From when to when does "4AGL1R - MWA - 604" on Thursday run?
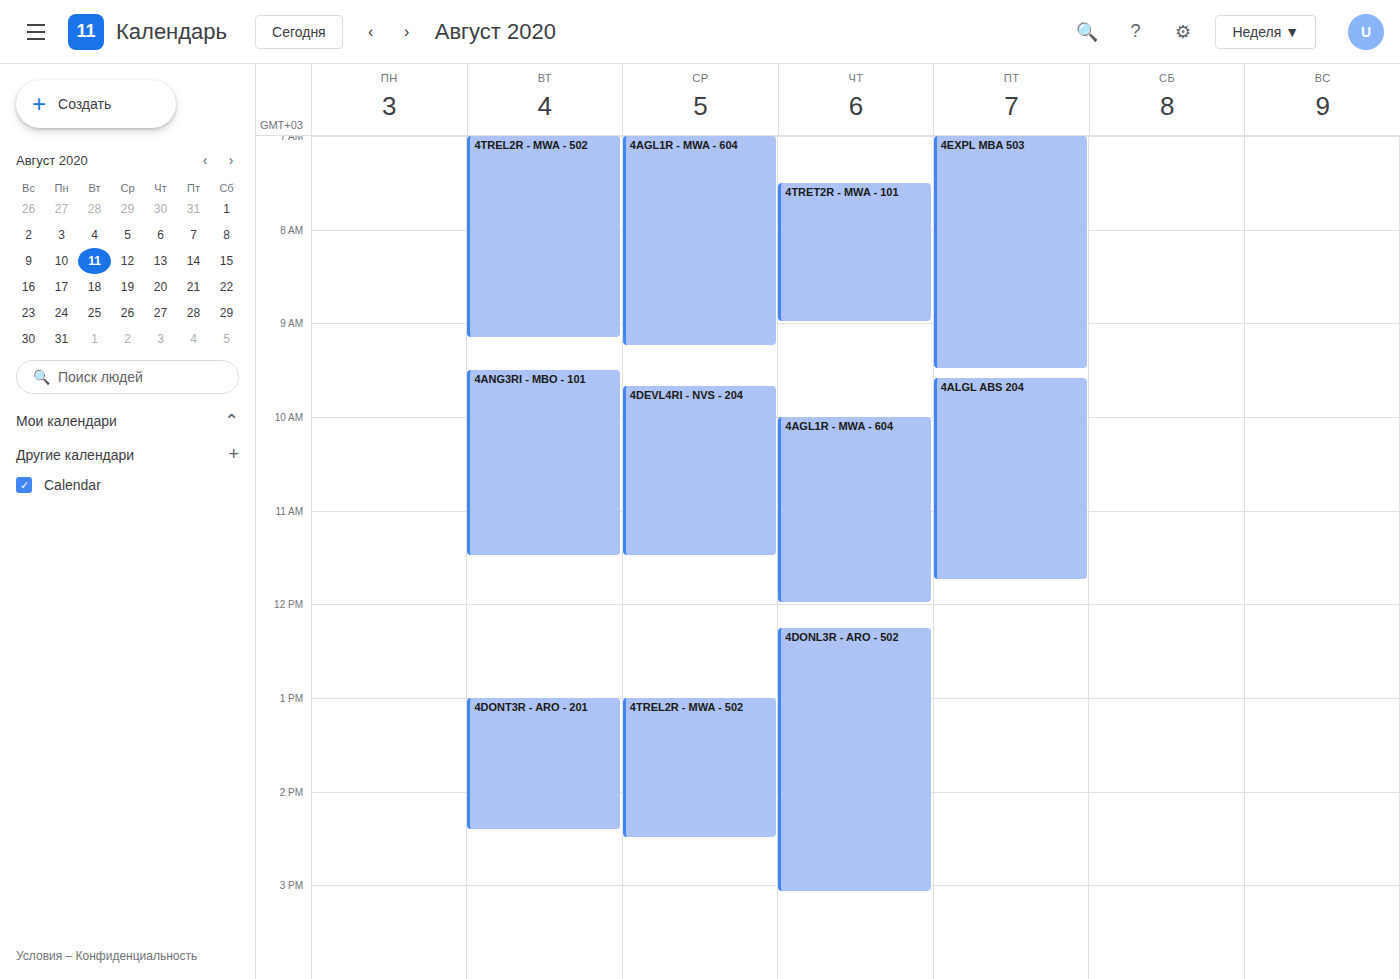
10:00 to 12:00